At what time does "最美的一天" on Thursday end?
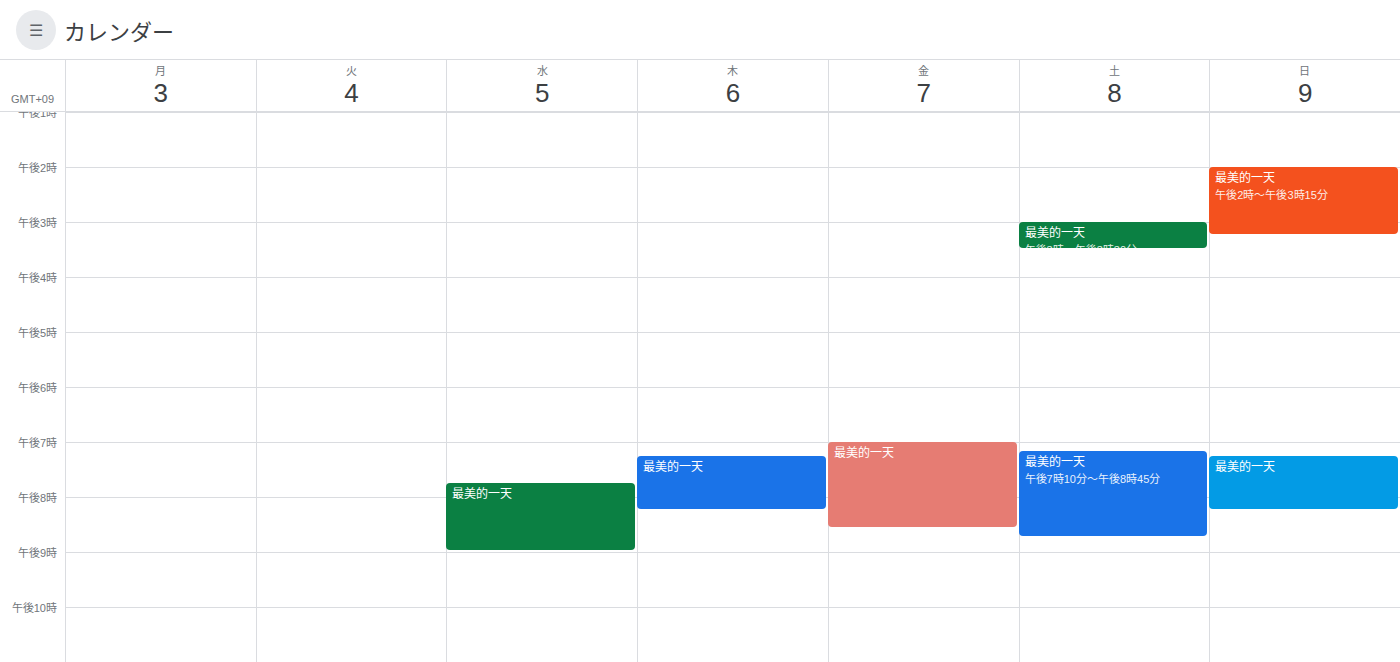
8:15 PM